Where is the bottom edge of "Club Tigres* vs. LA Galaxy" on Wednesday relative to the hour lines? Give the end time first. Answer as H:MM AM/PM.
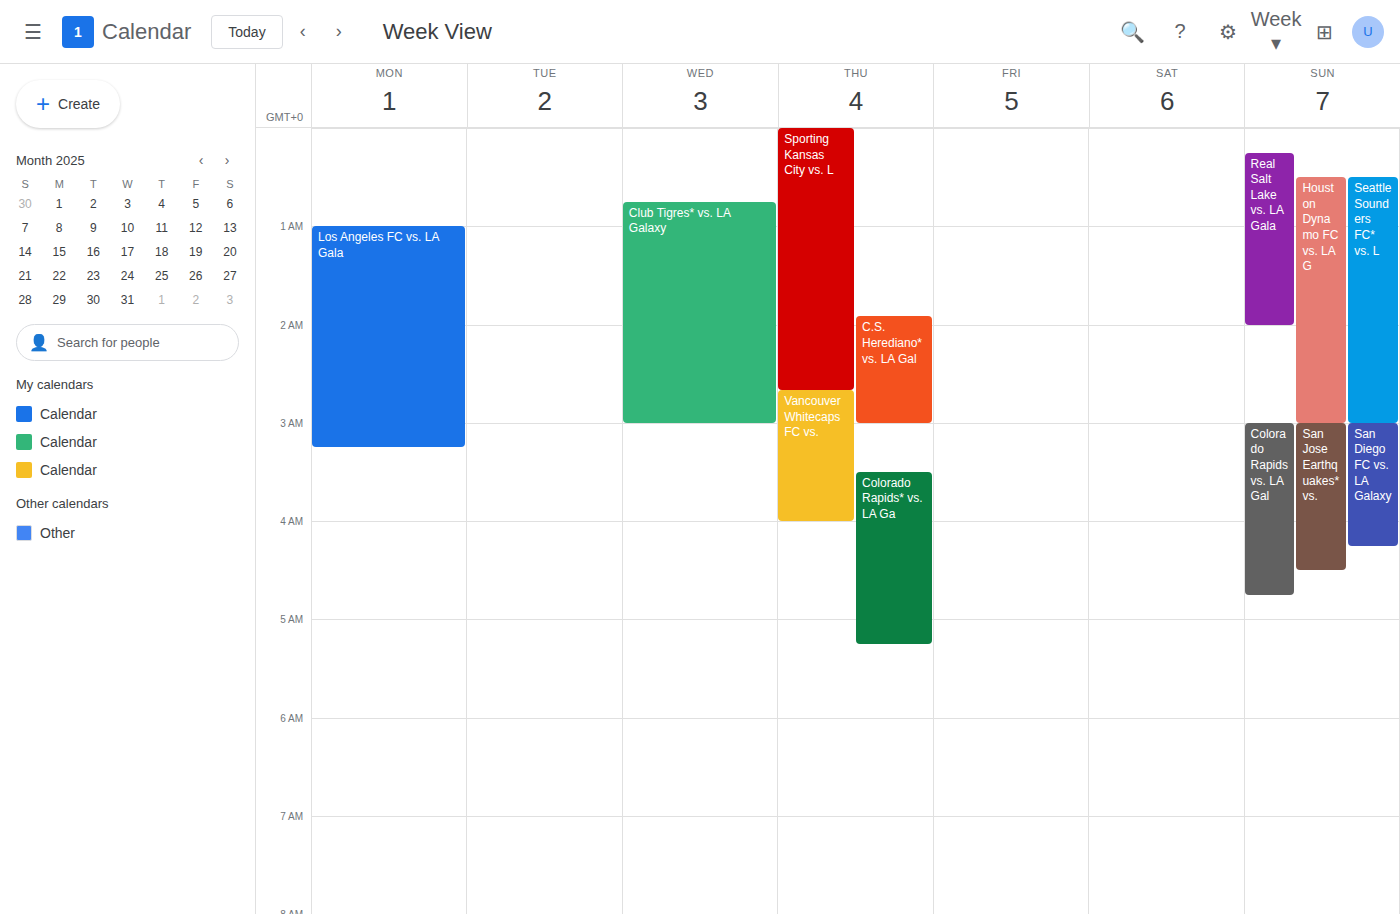
3:00 AM -- exactly on the 3 AM line.